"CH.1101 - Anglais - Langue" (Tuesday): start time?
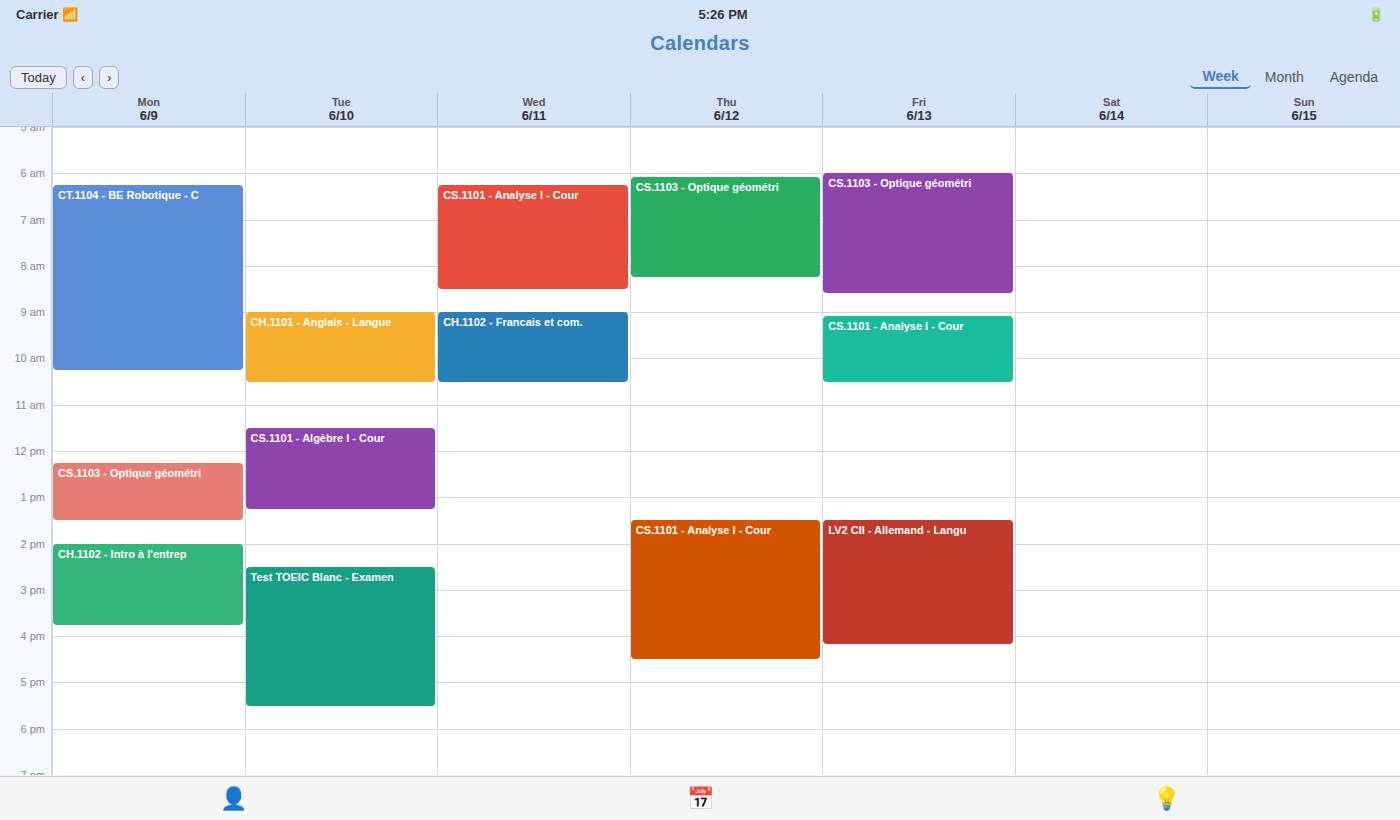
09:00